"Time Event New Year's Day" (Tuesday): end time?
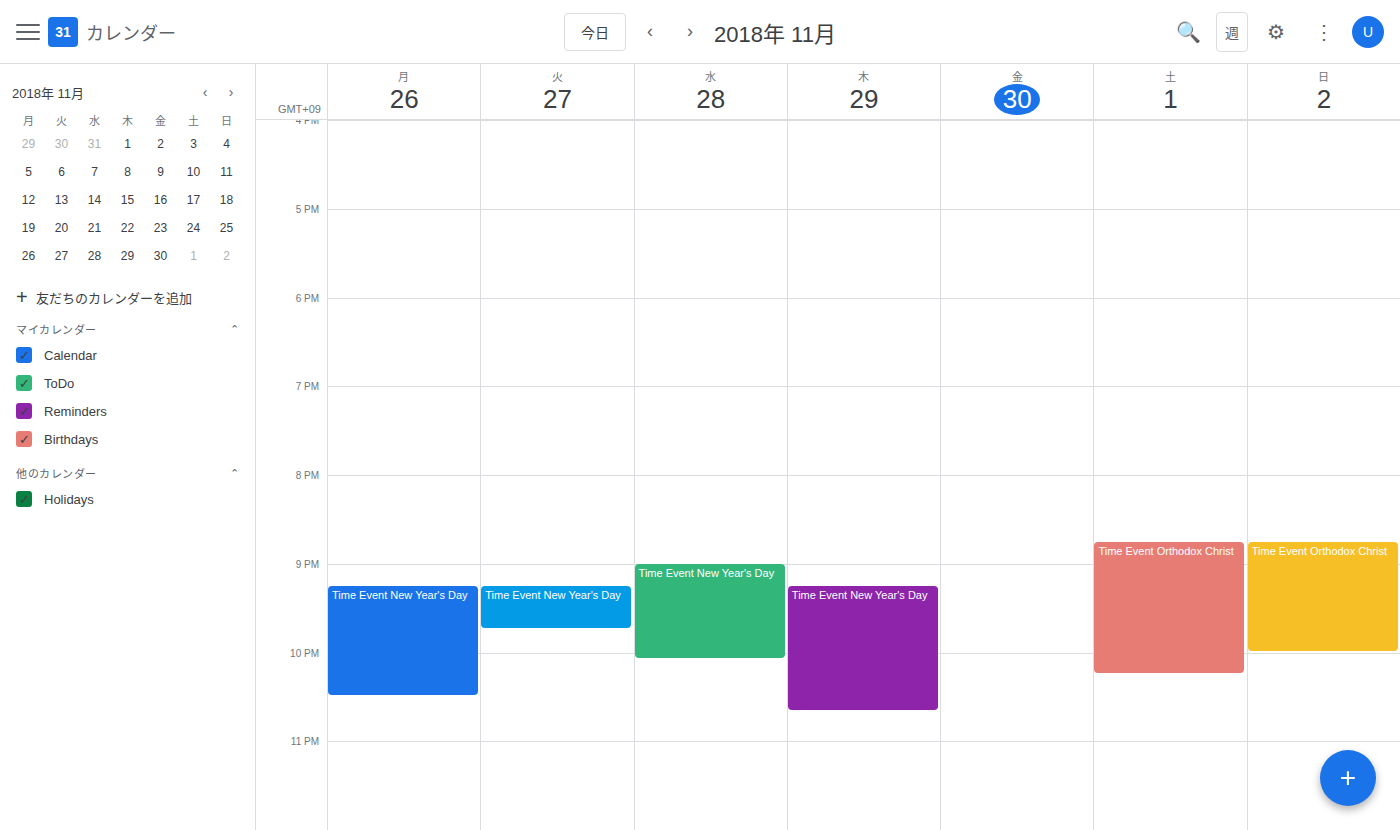
9:45 PM